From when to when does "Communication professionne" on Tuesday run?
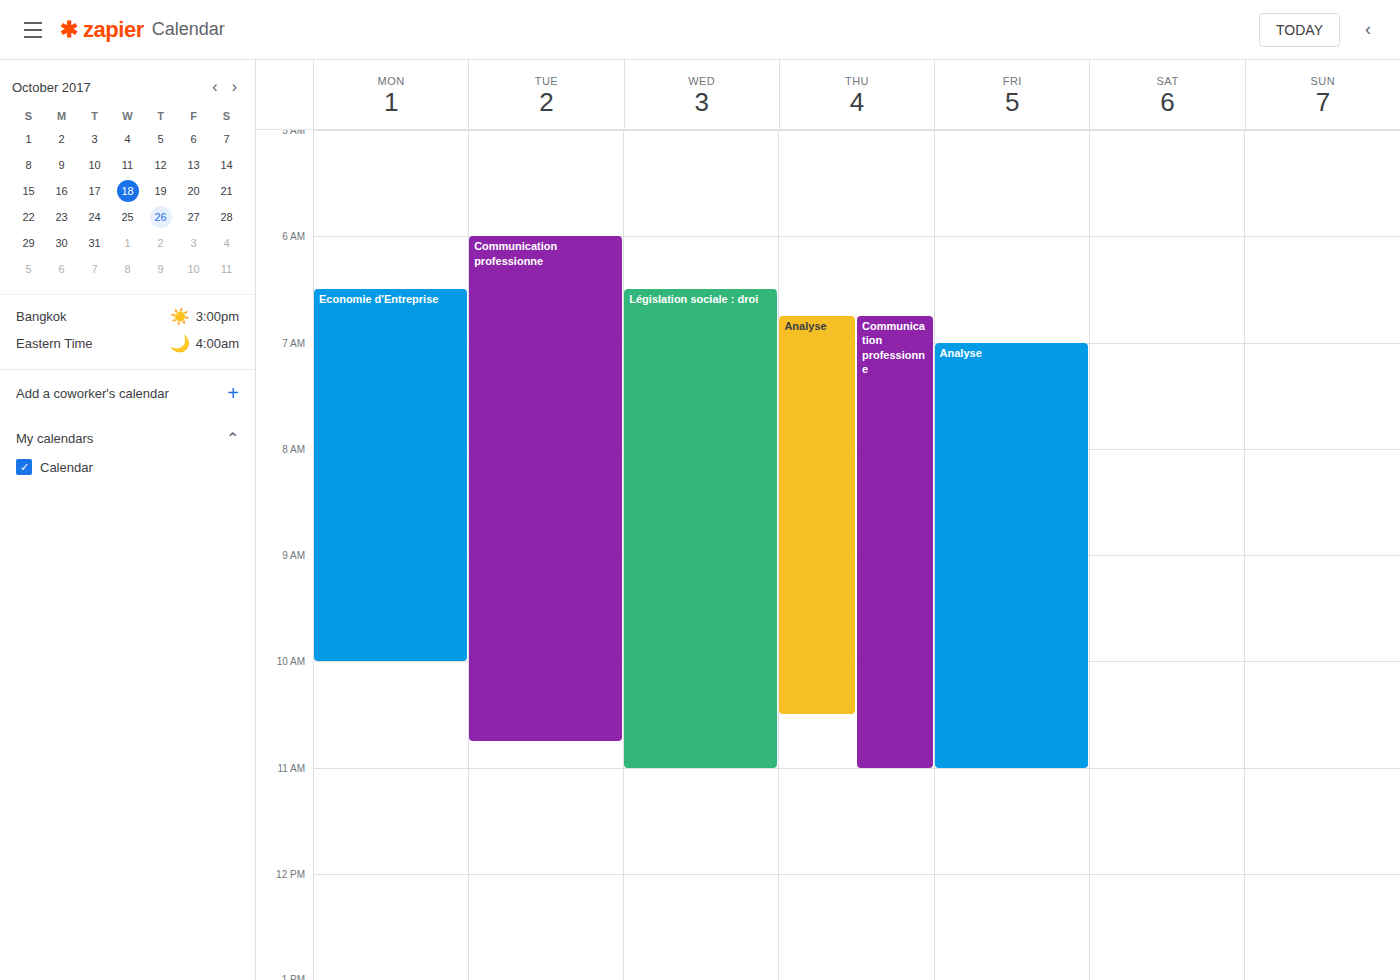
06:00 to 10:45